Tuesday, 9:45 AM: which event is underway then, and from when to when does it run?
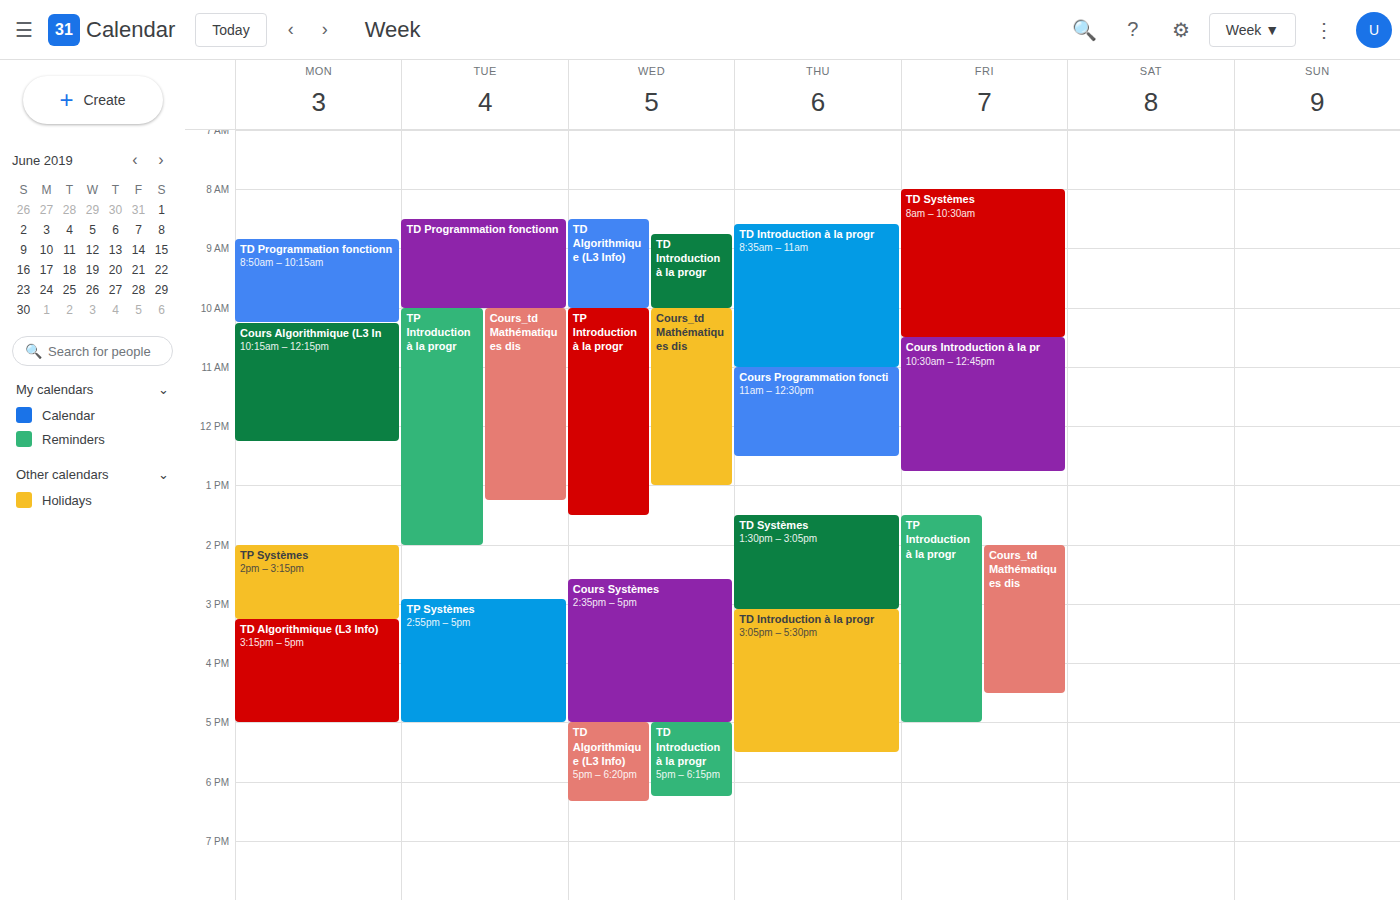
"TD Programmation fonctionn", 8:30 AM to 10:00 AM